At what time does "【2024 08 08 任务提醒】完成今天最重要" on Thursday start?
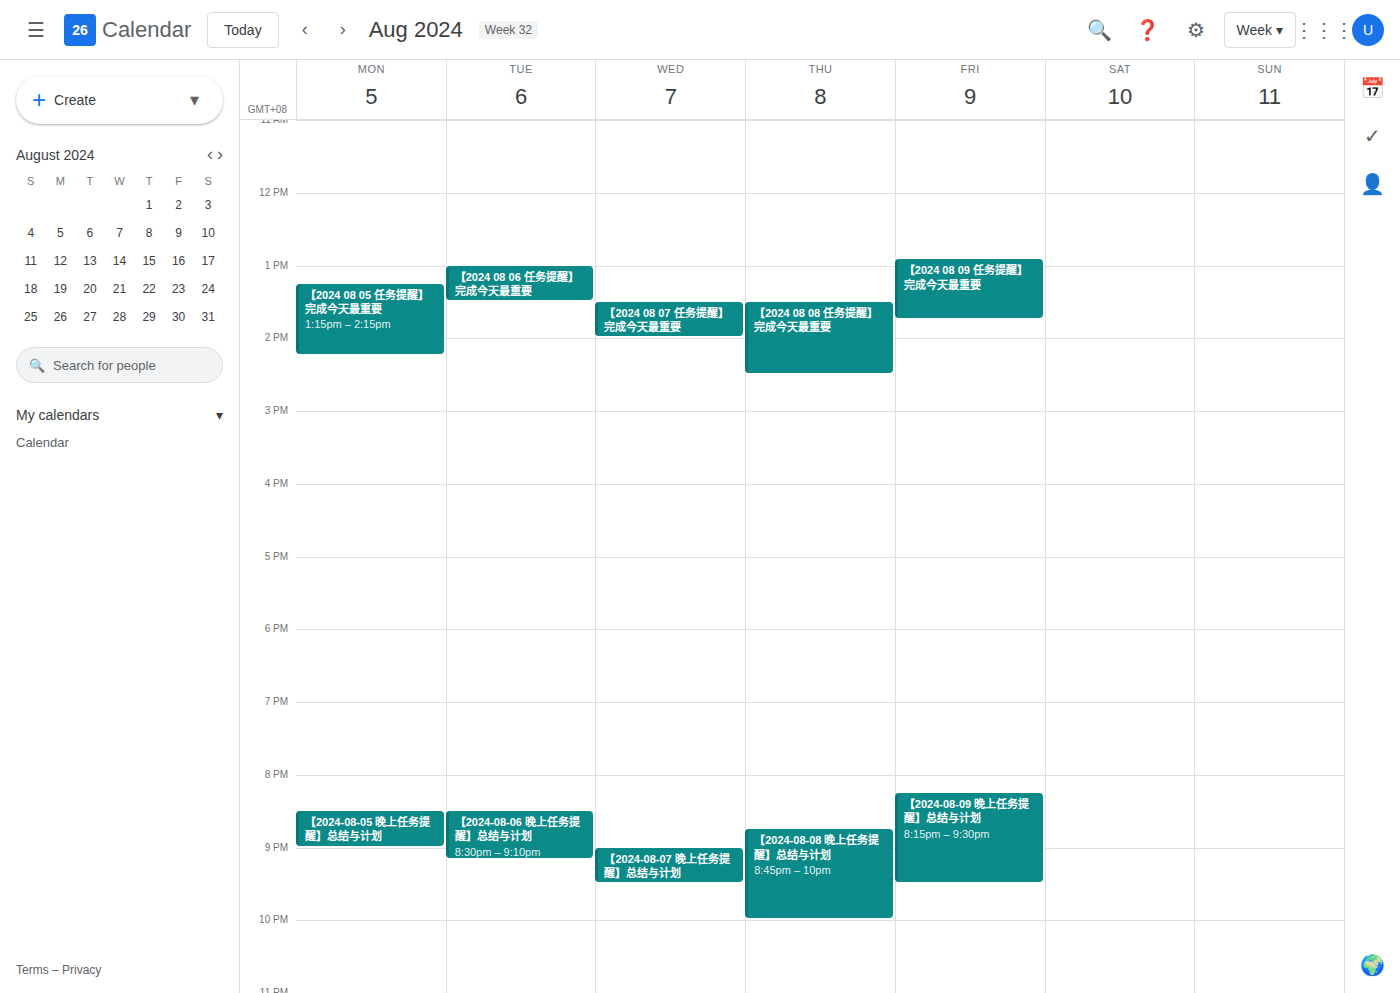
1:30 PM